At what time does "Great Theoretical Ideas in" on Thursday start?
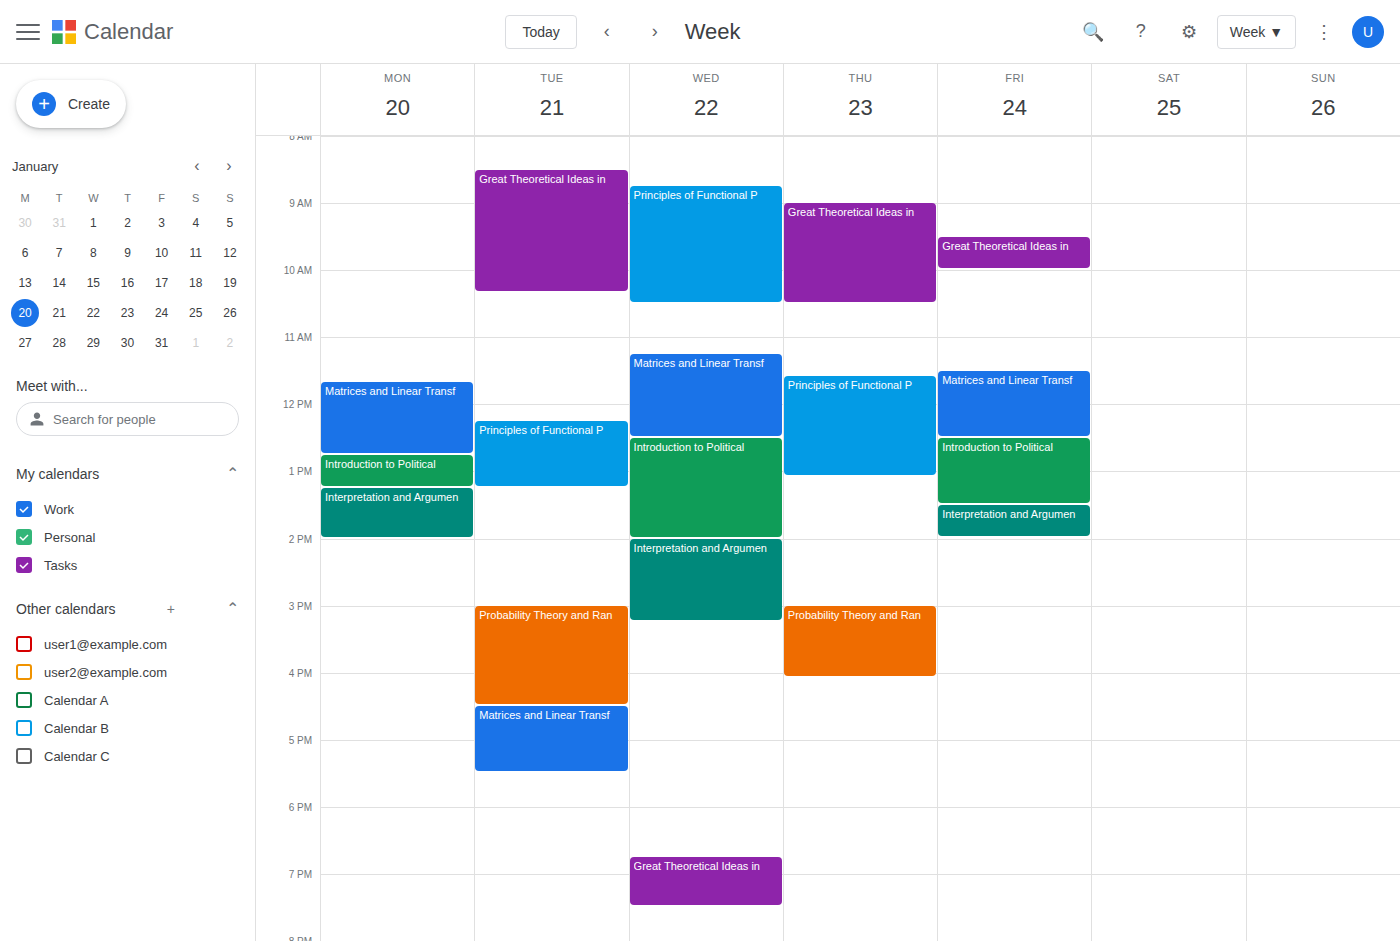
9:00 AM